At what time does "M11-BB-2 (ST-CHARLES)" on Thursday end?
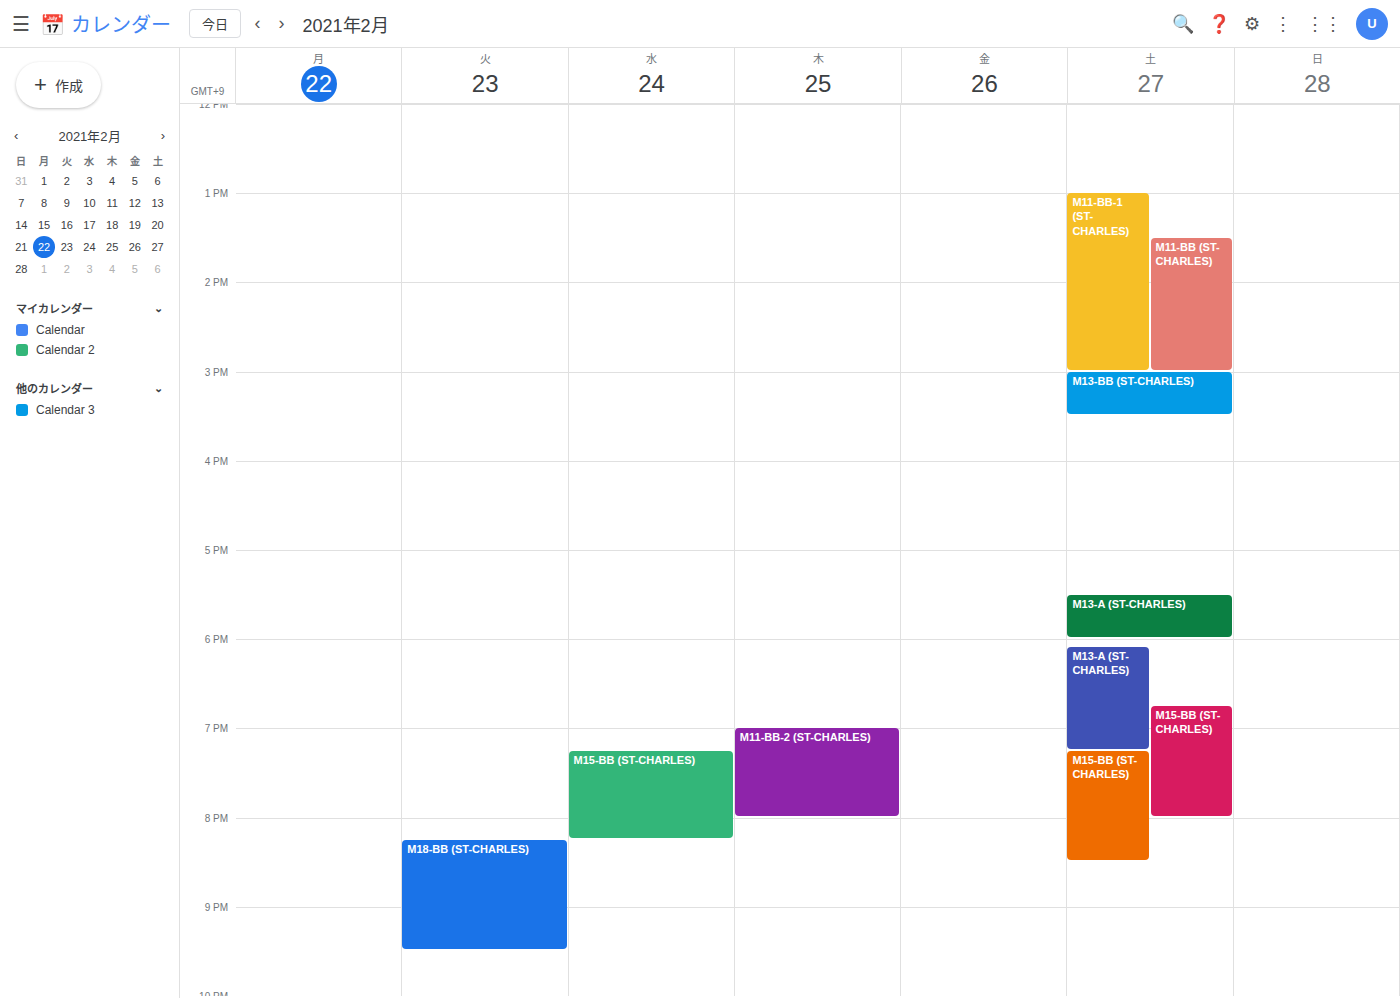
8:00 PM